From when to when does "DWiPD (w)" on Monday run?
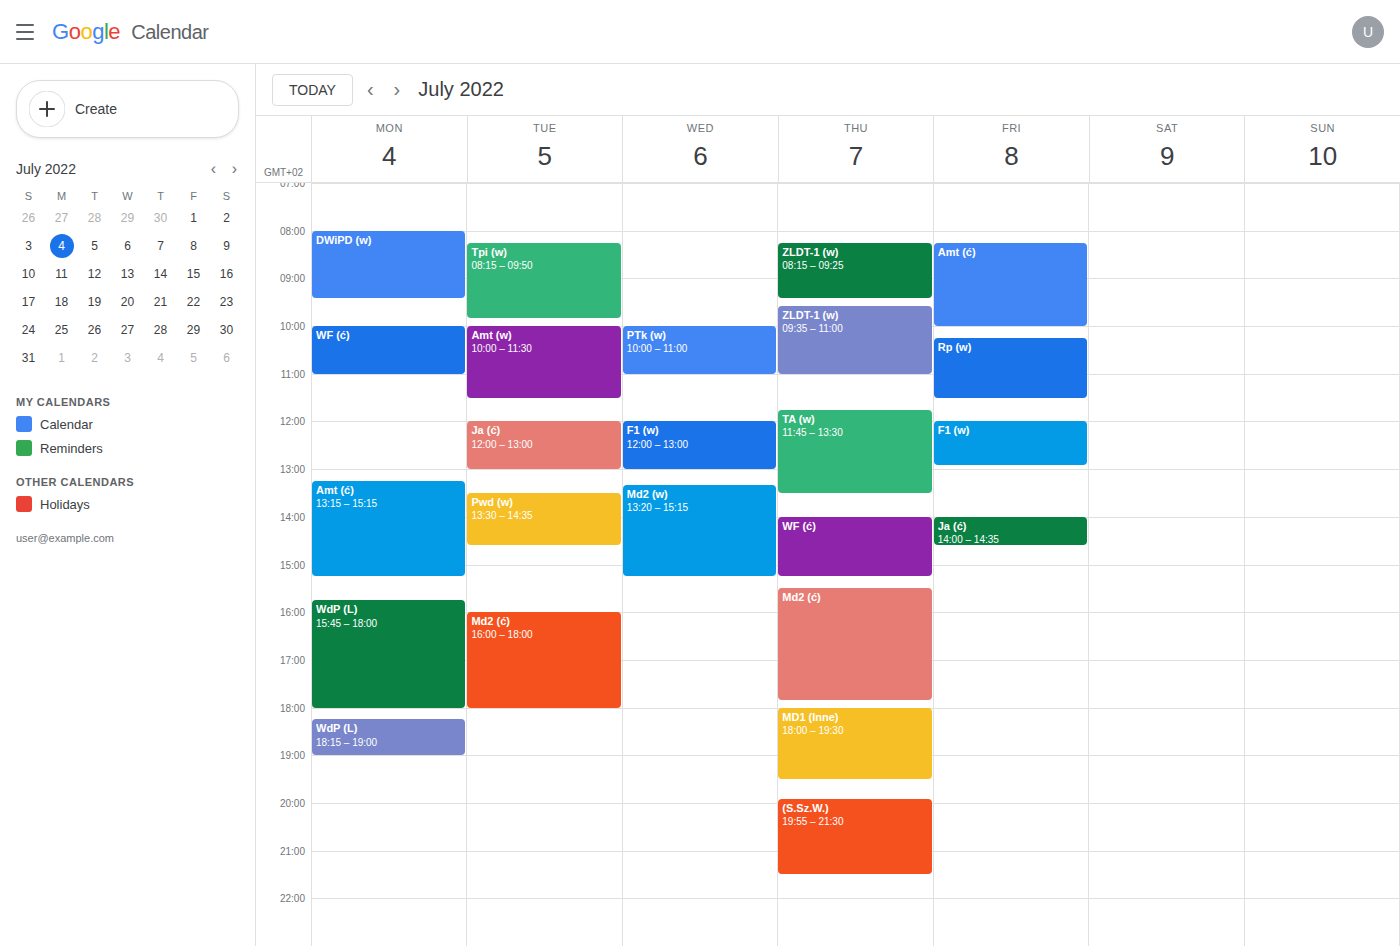
8:00 AM to 9:25 AM